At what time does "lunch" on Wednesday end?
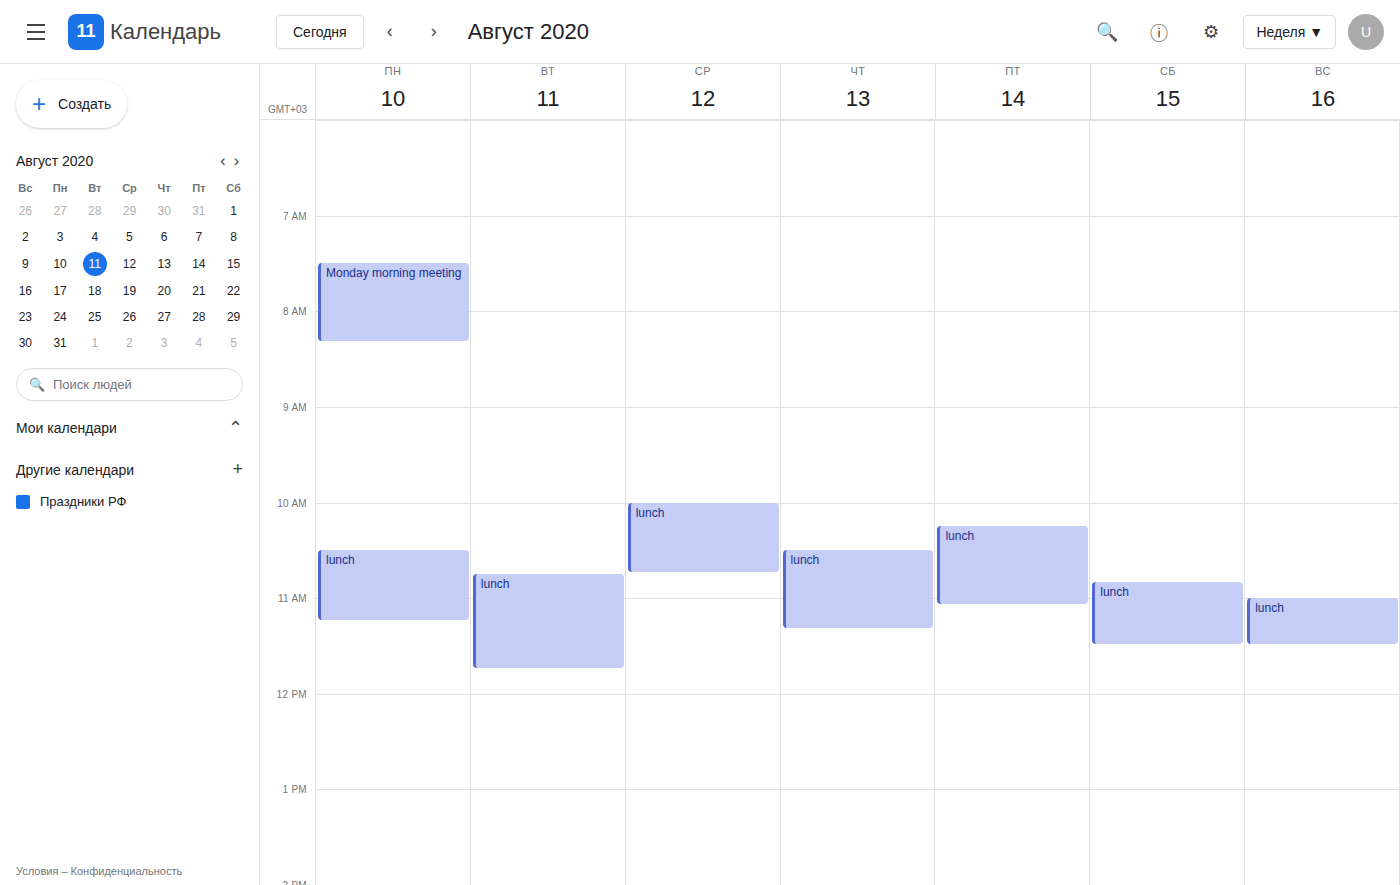
10:45